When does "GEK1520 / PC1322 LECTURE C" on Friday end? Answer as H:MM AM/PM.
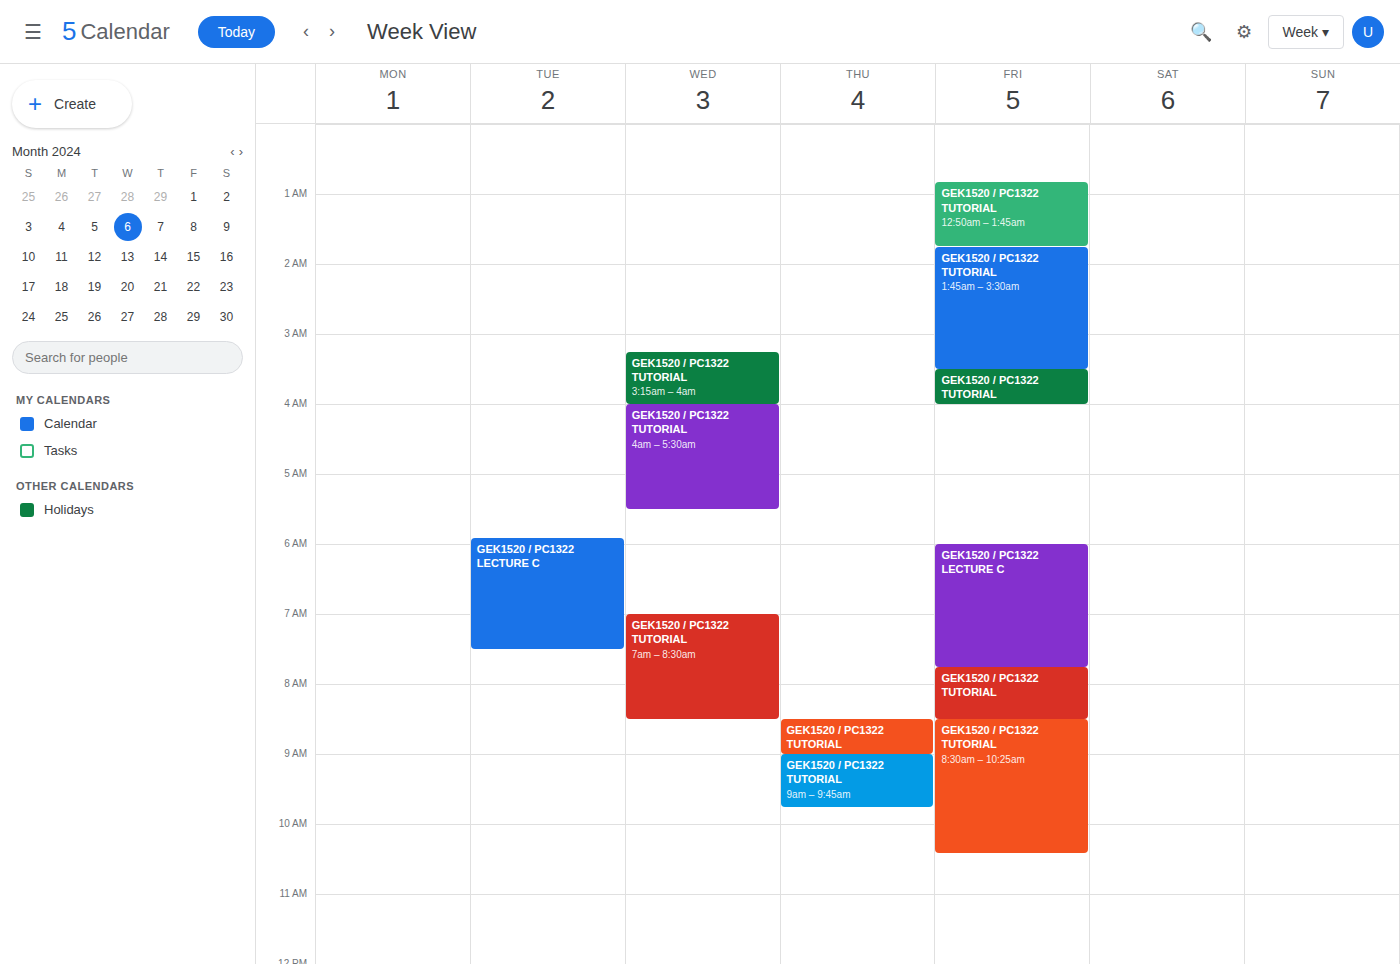
7:45 AM